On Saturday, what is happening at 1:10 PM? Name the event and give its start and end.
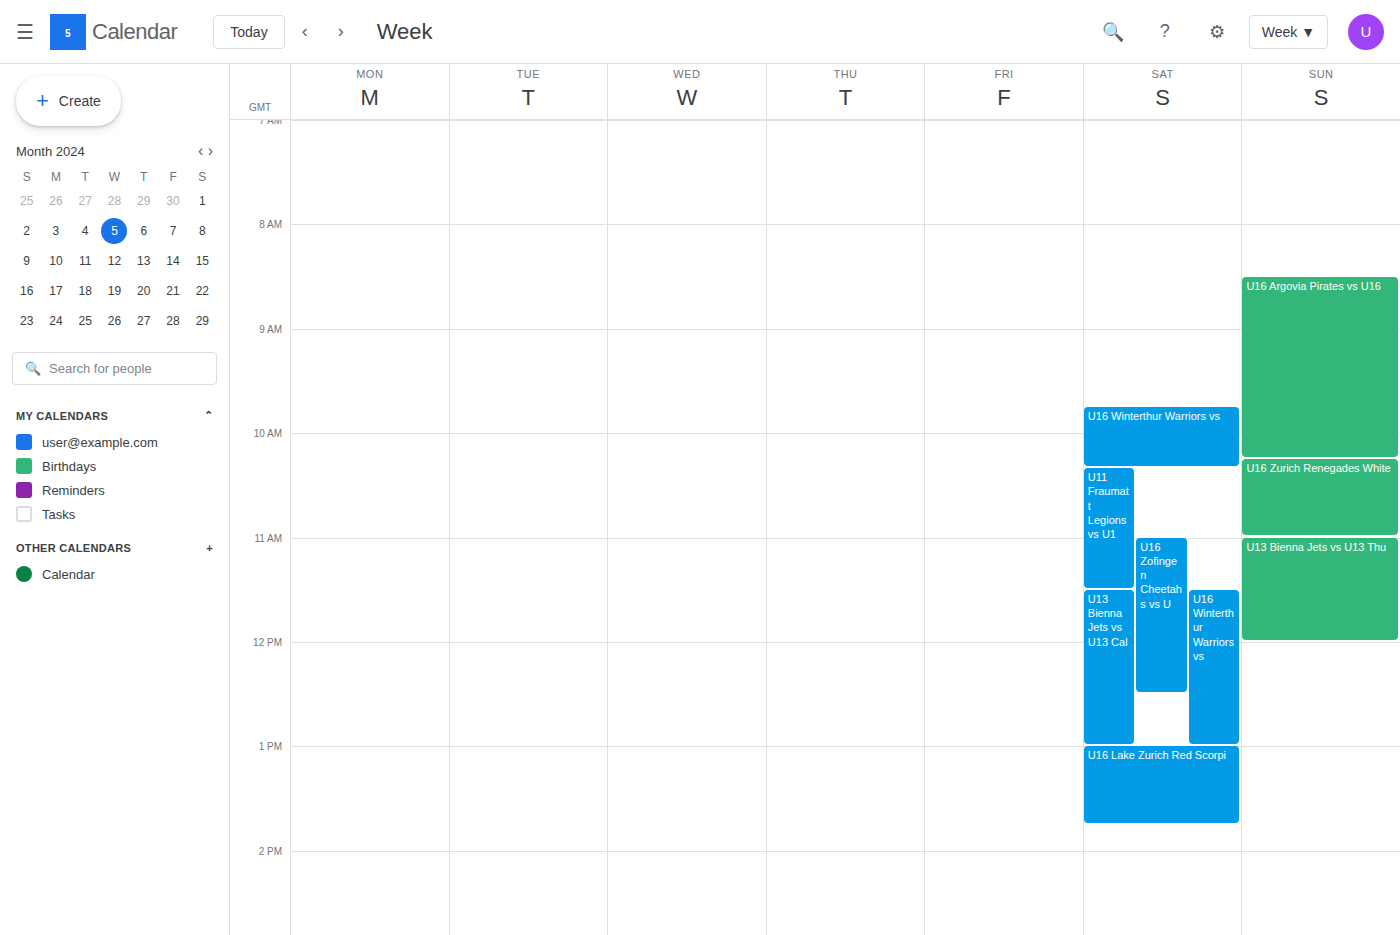
"U16 Lake Zurich Red Scorpi", 1:00 PM to 1:45 PM